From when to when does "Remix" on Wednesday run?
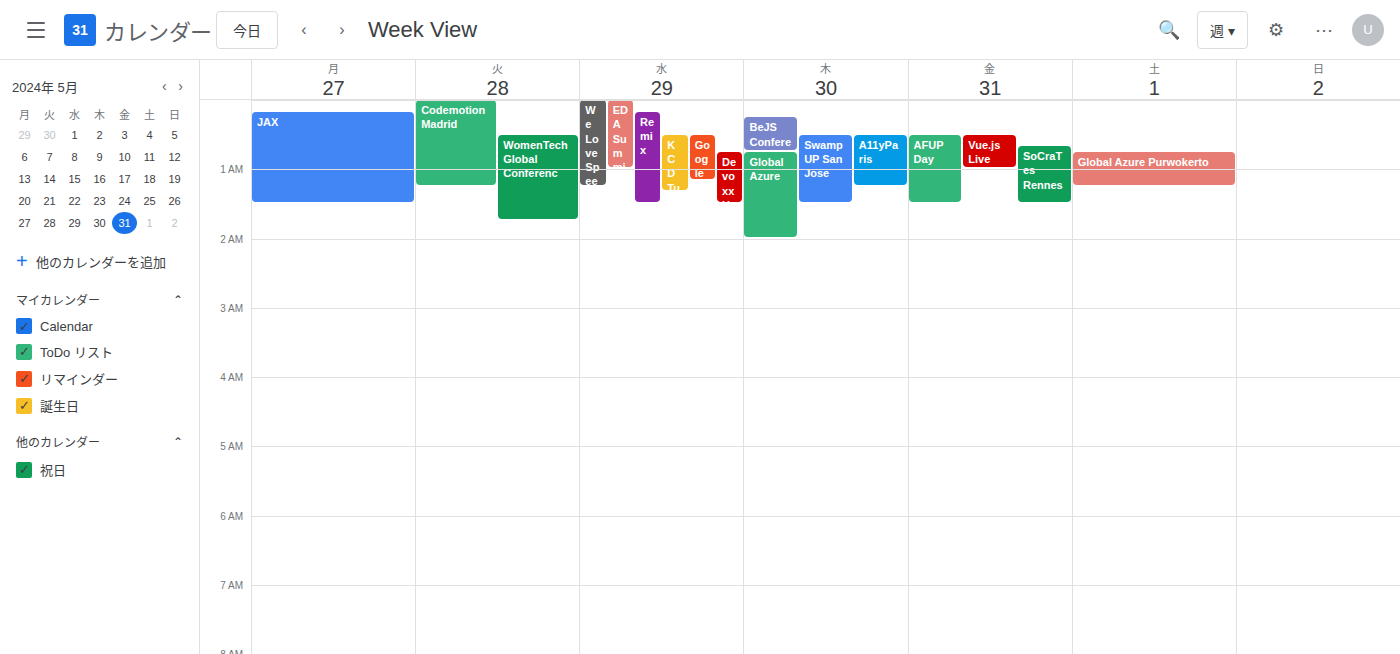
12:10 AM to 1:30 AM